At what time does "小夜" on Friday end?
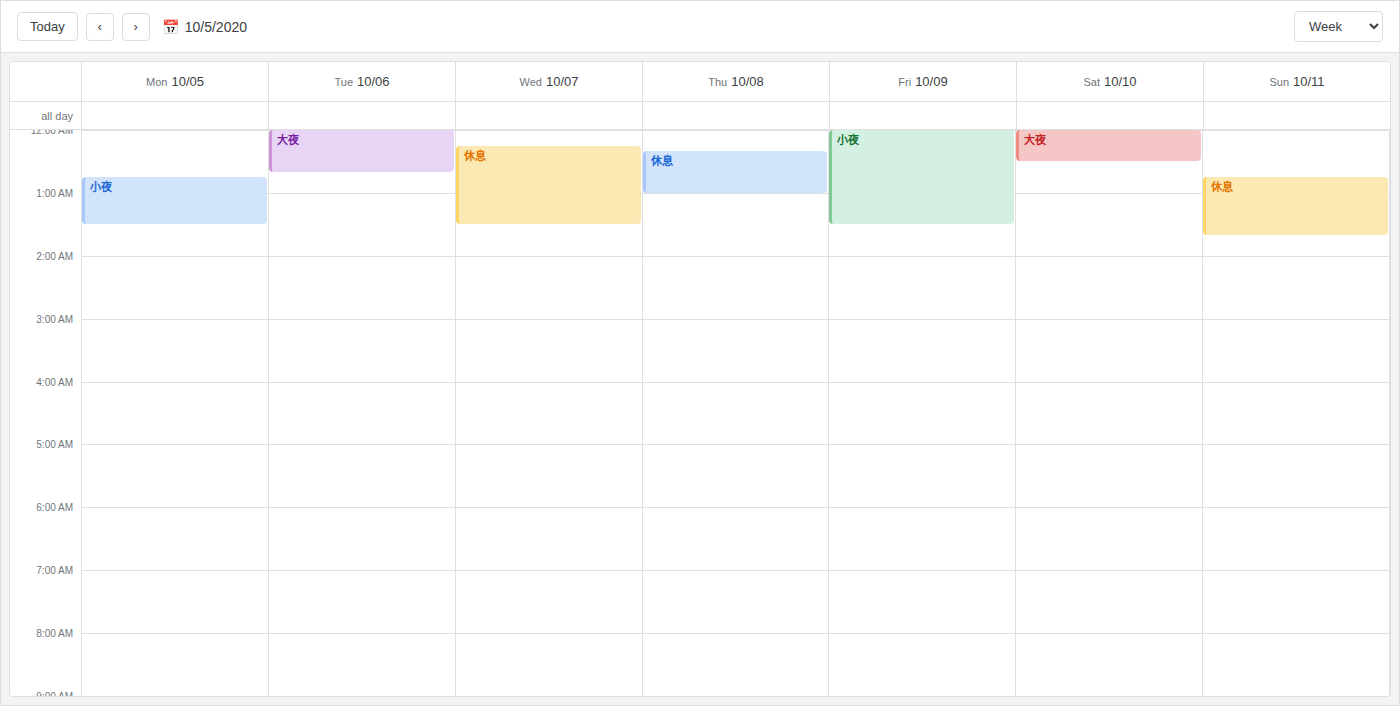
01:30